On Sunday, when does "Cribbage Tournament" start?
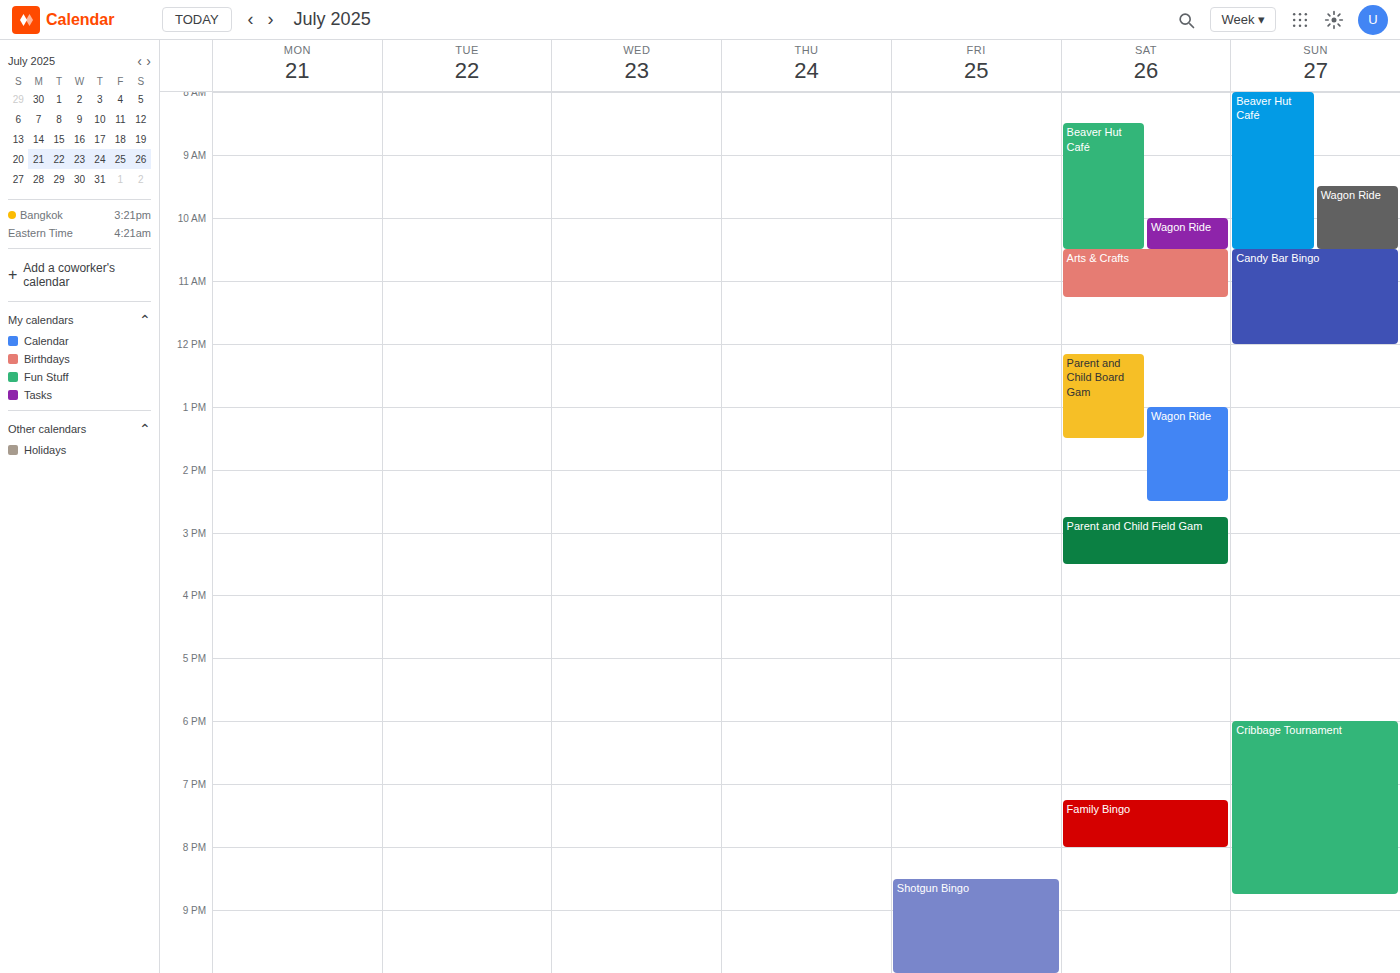
6:00 PM